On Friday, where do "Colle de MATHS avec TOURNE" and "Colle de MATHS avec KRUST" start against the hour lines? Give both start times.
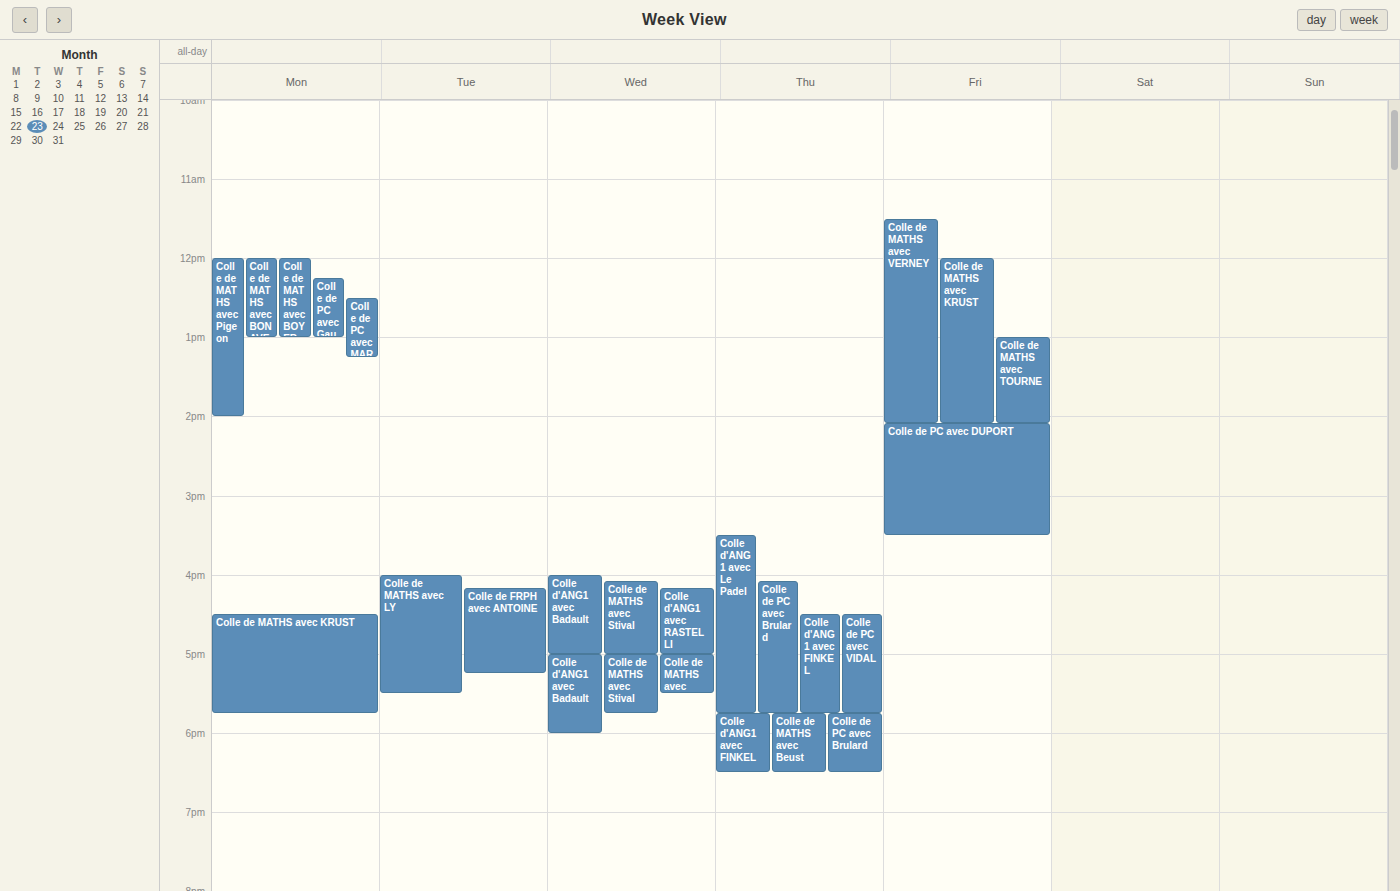
"Colle de MATHS avec TOURNE": 1:00 PM, exactly on the 1 PM line. "Colle de MATHS avec KRUST": 12:00 PM, exactly on the 12 PM line.